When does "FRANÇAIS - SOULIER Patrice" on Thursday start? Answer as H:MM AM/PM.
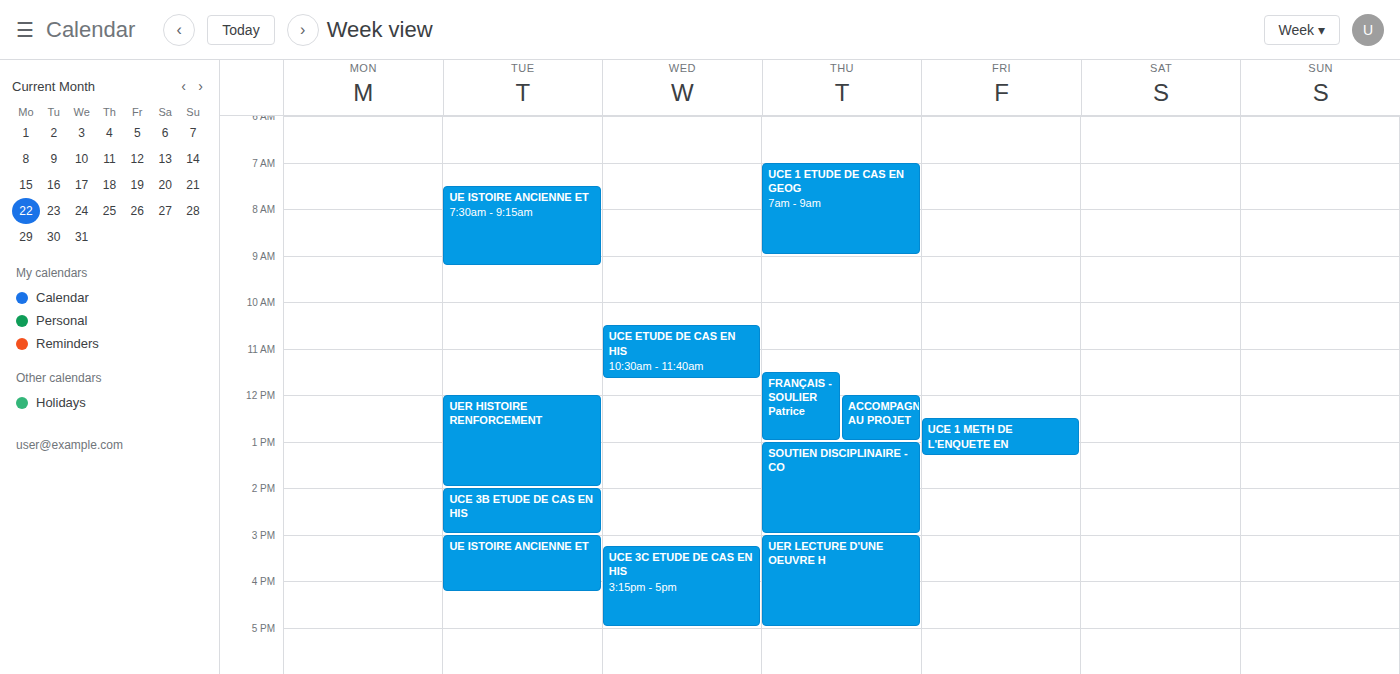
11:30 AM